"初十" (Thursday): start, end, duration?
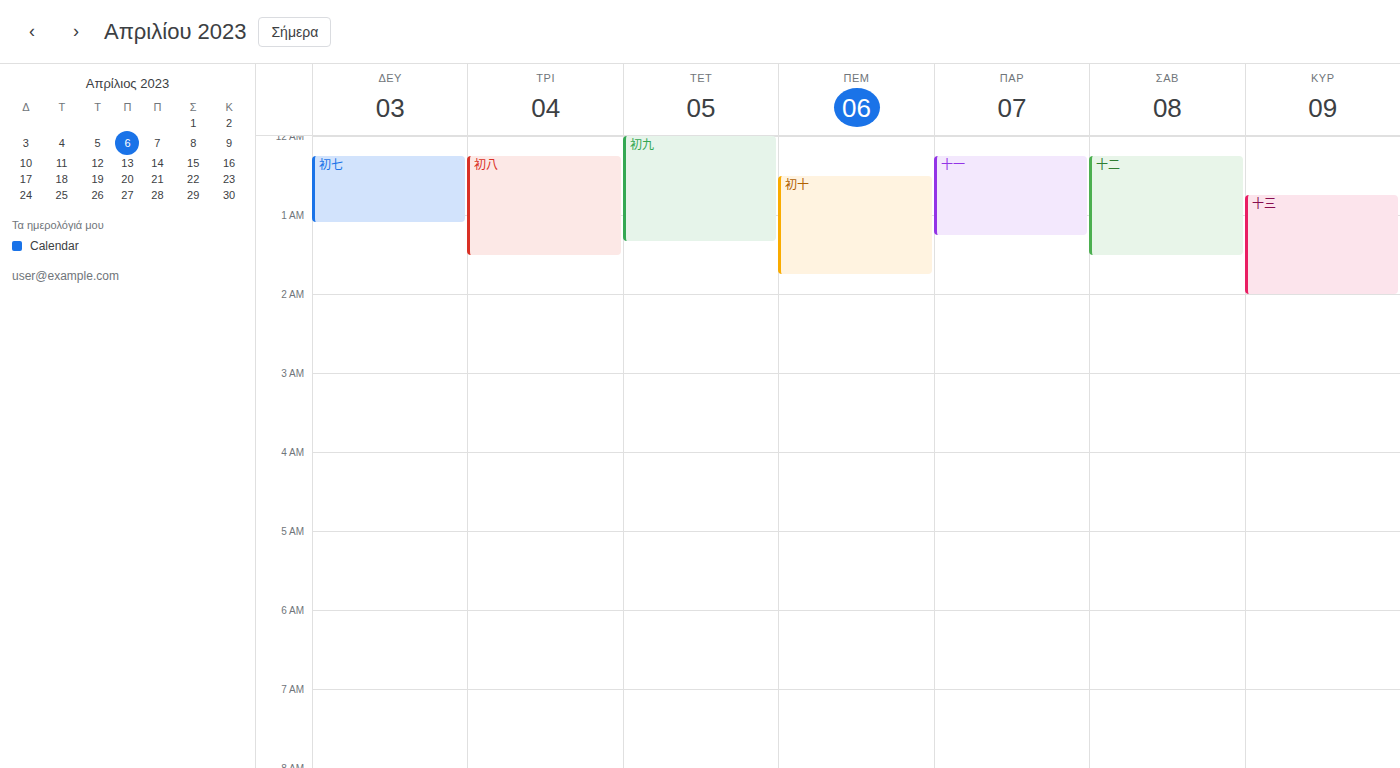
12:30 AM to 1:45 AM, 1 hour 15 minutes